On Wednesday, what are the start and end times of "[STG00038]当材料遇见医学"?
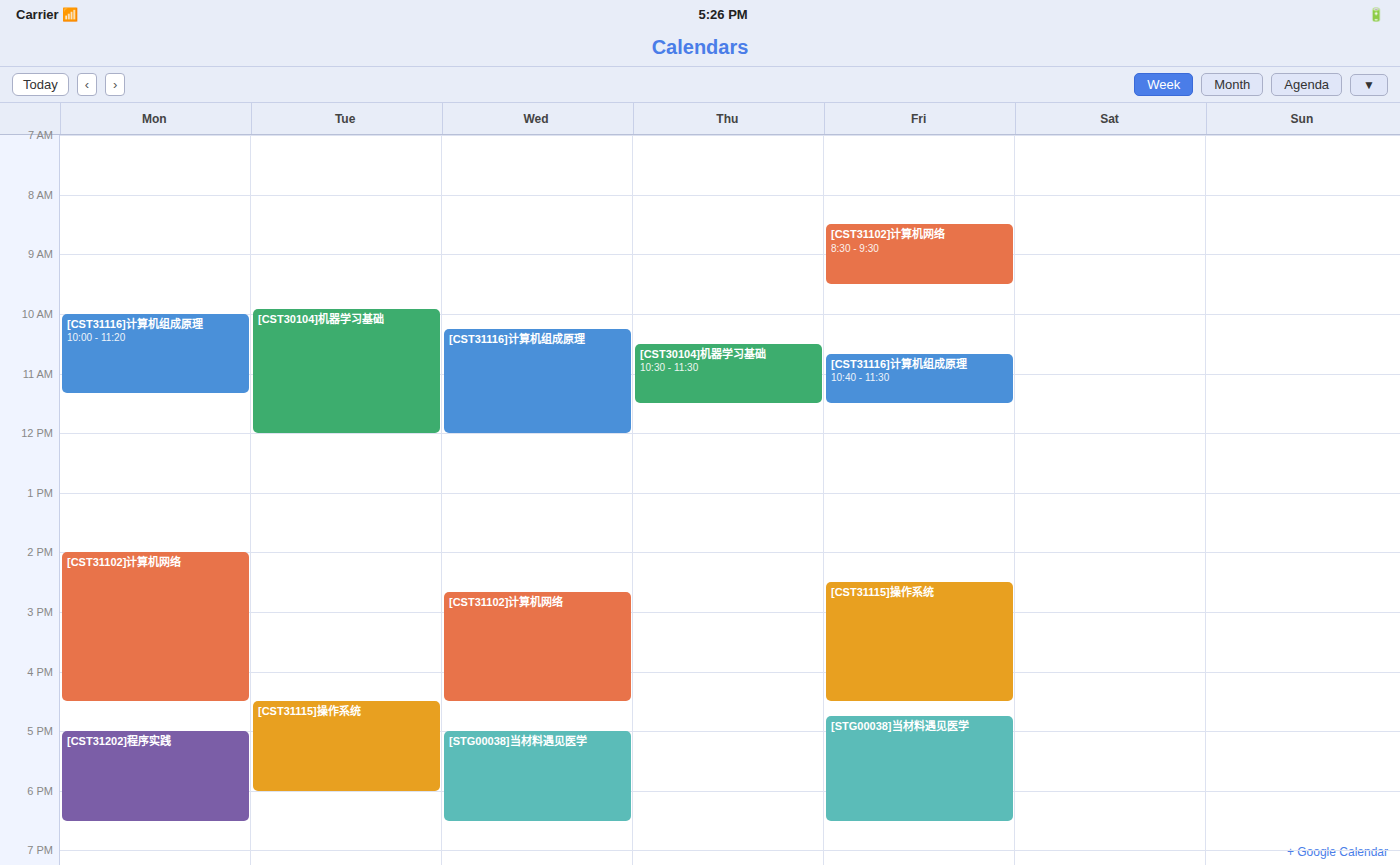
5:00 PM to 6:30 PM